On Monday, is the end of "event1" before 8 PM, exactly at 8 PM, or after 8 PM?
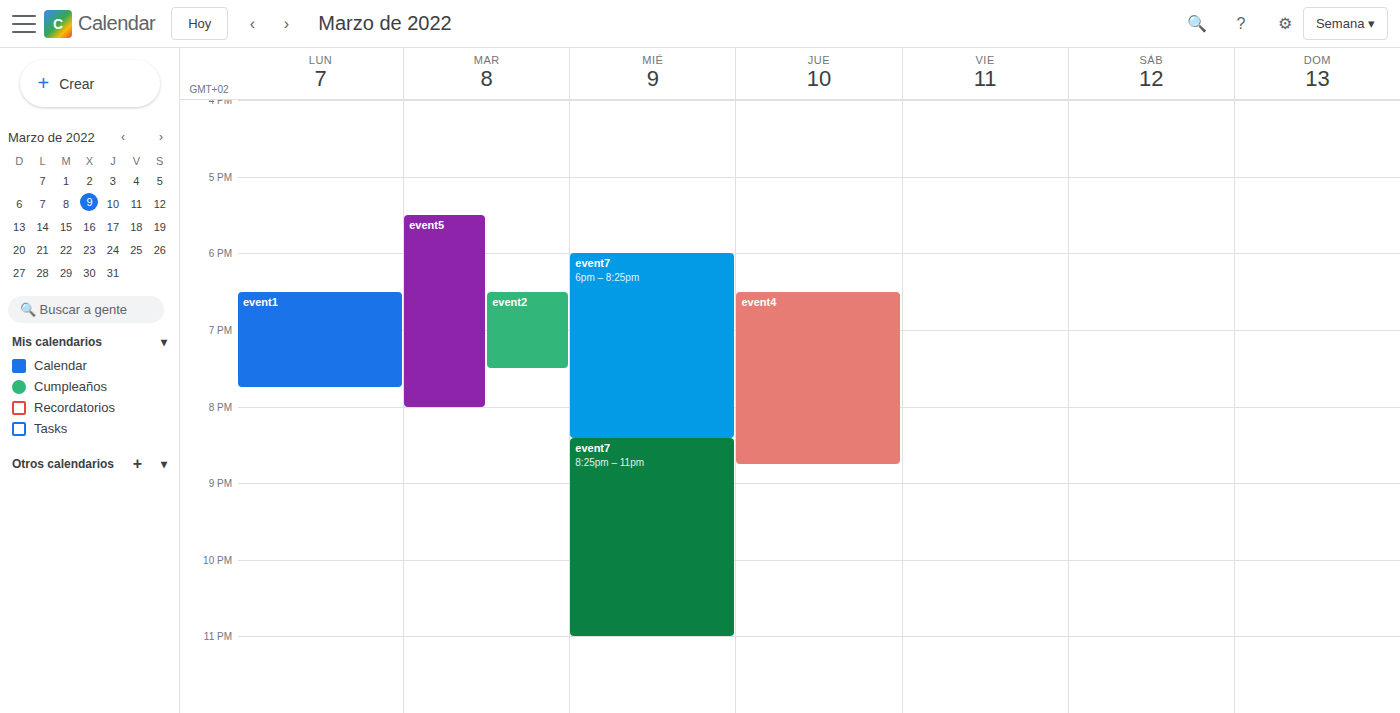
7:45 PM -- before 8 PM, 15 minutes above the 8 PM line.